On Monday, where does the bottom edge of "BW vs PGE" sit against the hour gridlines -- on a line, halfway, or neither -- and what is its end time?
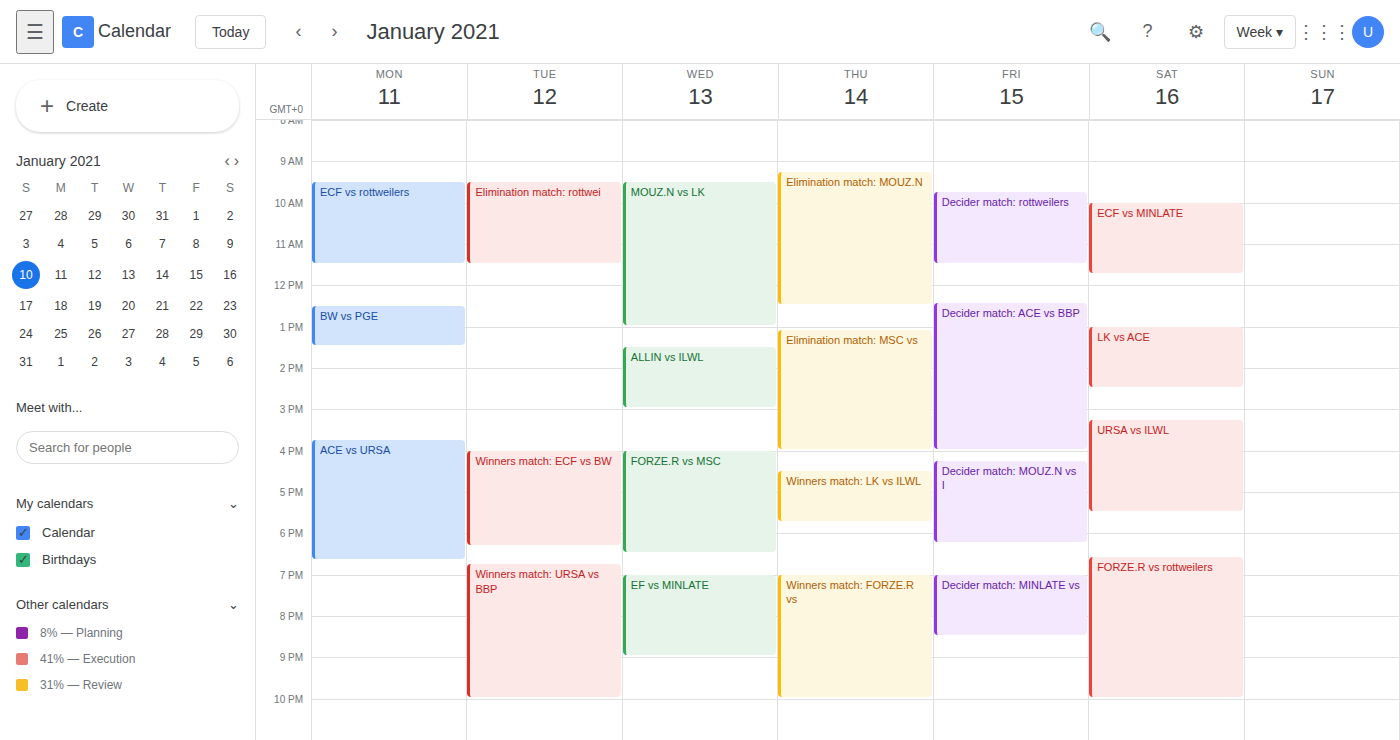
1:30 PM -- halfway between the 1 PM and 2 PM lines.